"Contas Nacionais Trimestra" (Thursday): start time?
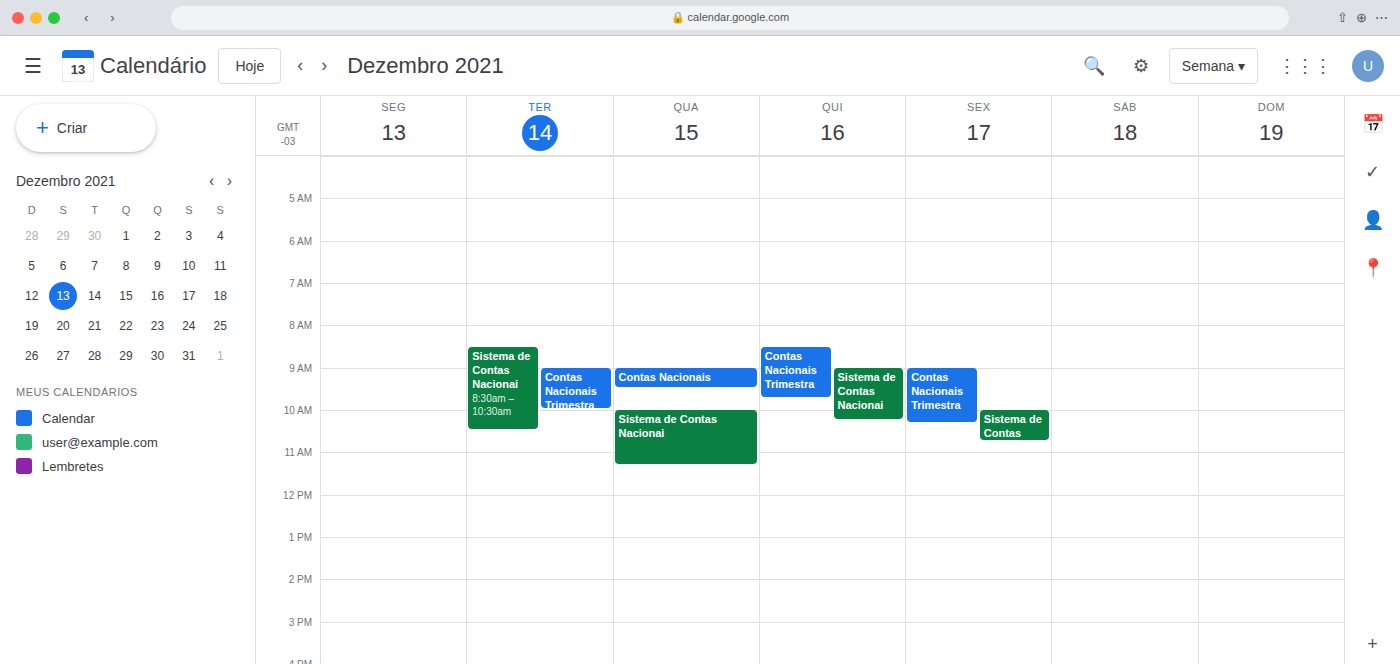
8:30 AM